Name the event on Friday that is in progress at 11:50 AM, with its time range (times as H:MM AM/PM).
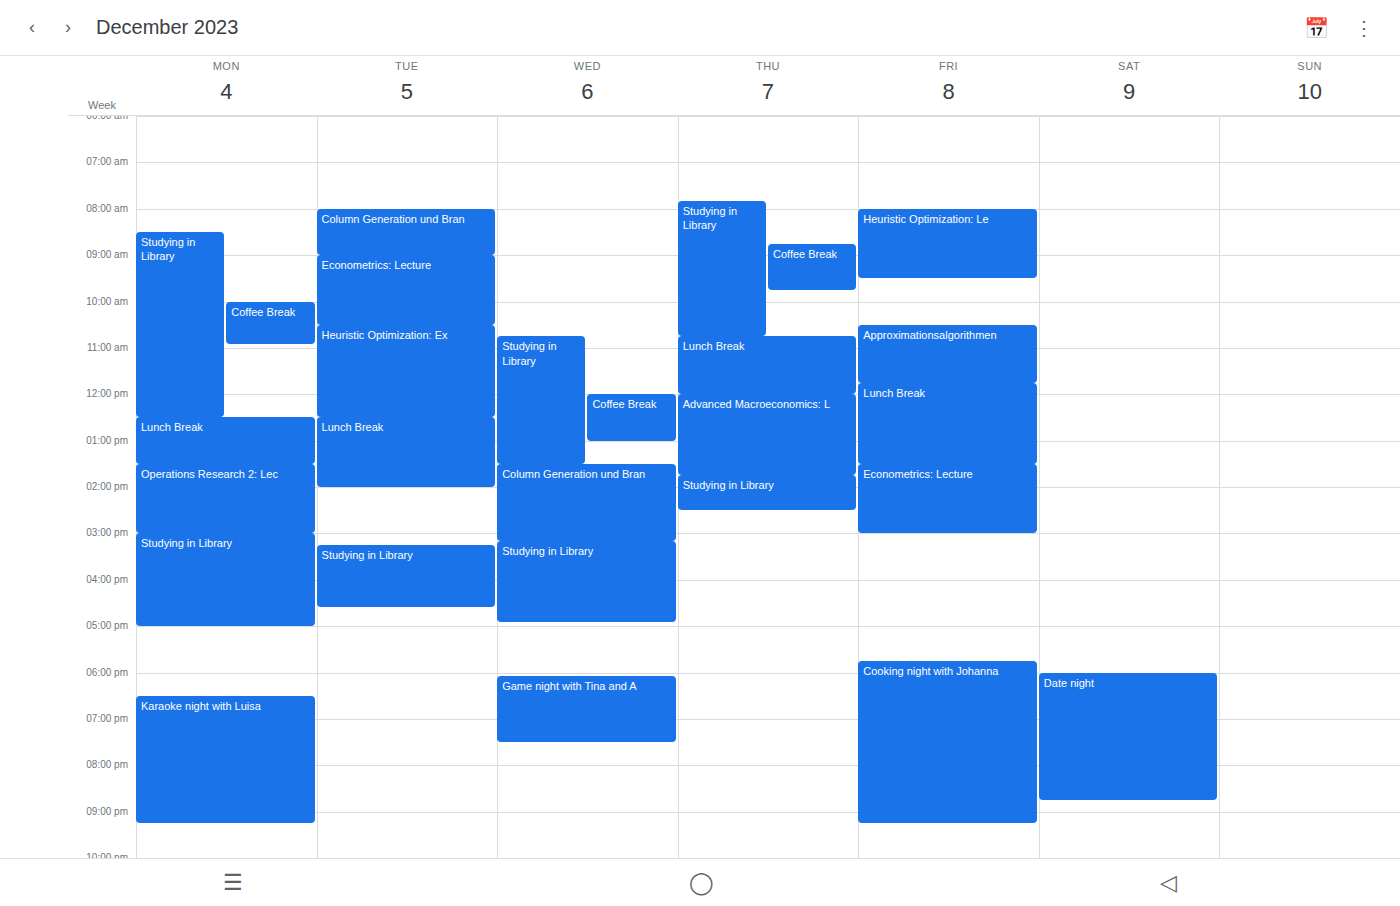
"Lunch Break", 11:45 AM to 1:30 PM